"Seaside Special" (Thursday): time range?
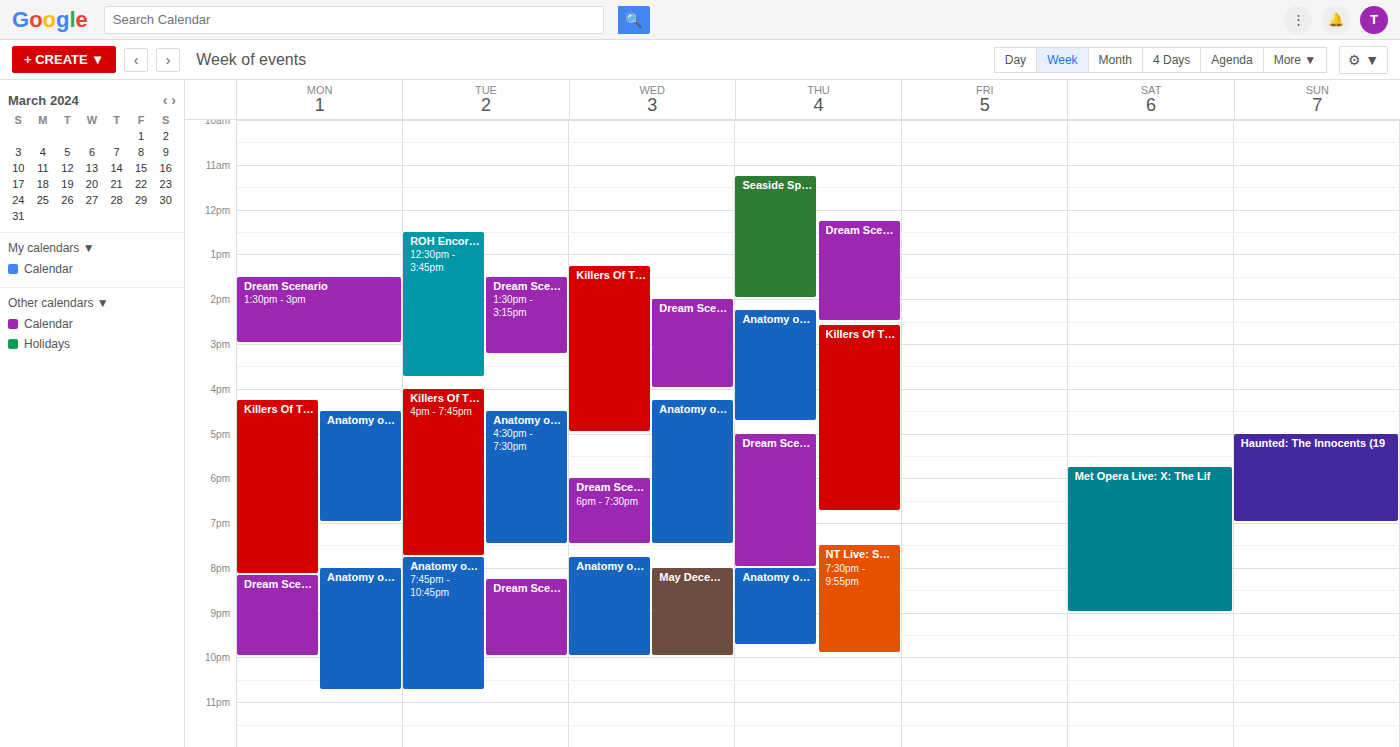
11:15 AM to 2:00 PM